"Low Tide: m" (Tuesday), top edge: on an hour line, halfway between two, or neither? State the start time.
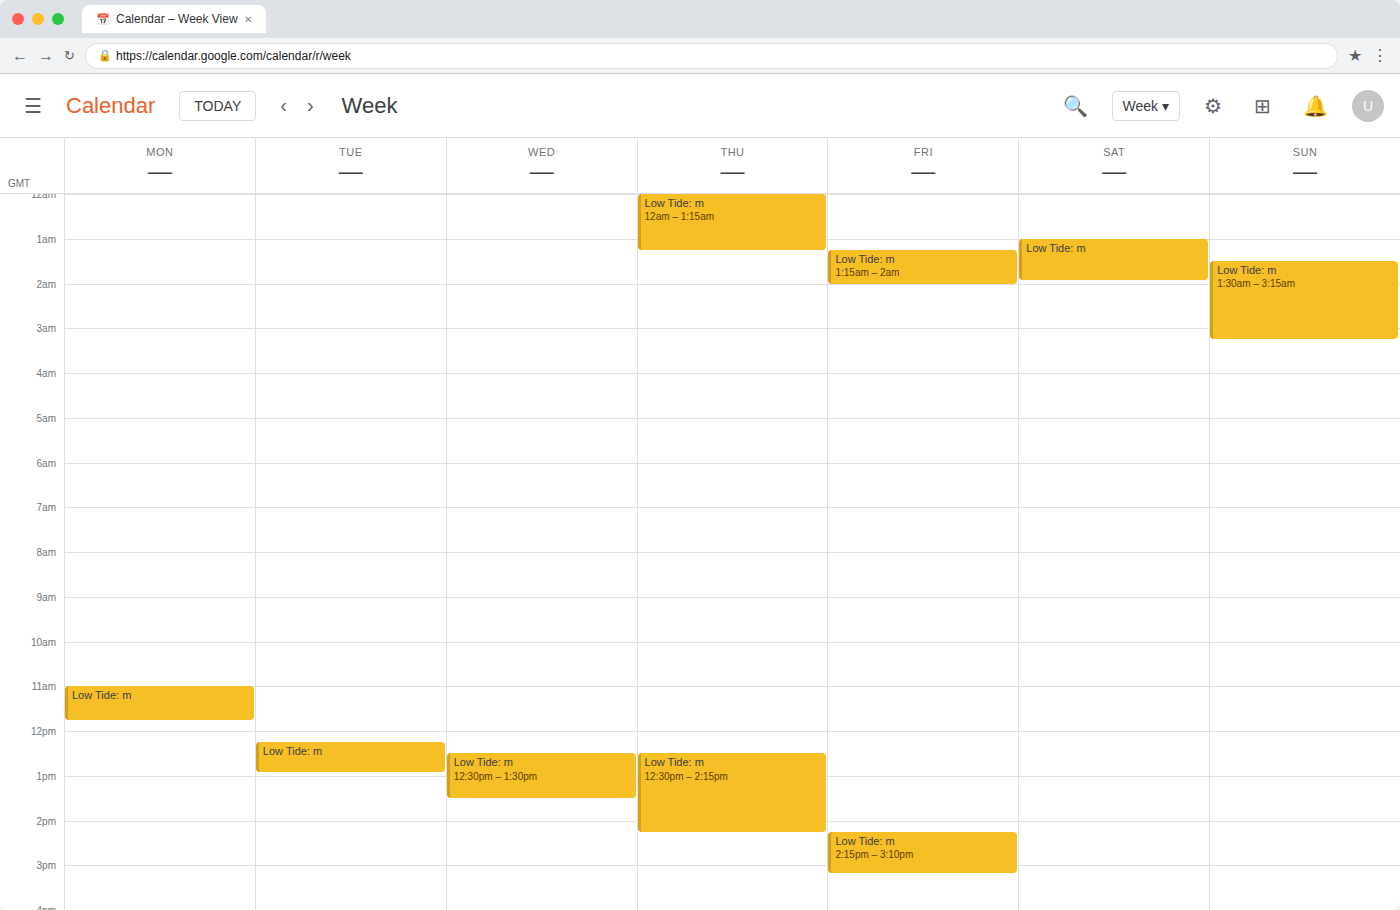
12:15 -- neither: a quarter of the way from the 12:00 line to the 13:00 line.